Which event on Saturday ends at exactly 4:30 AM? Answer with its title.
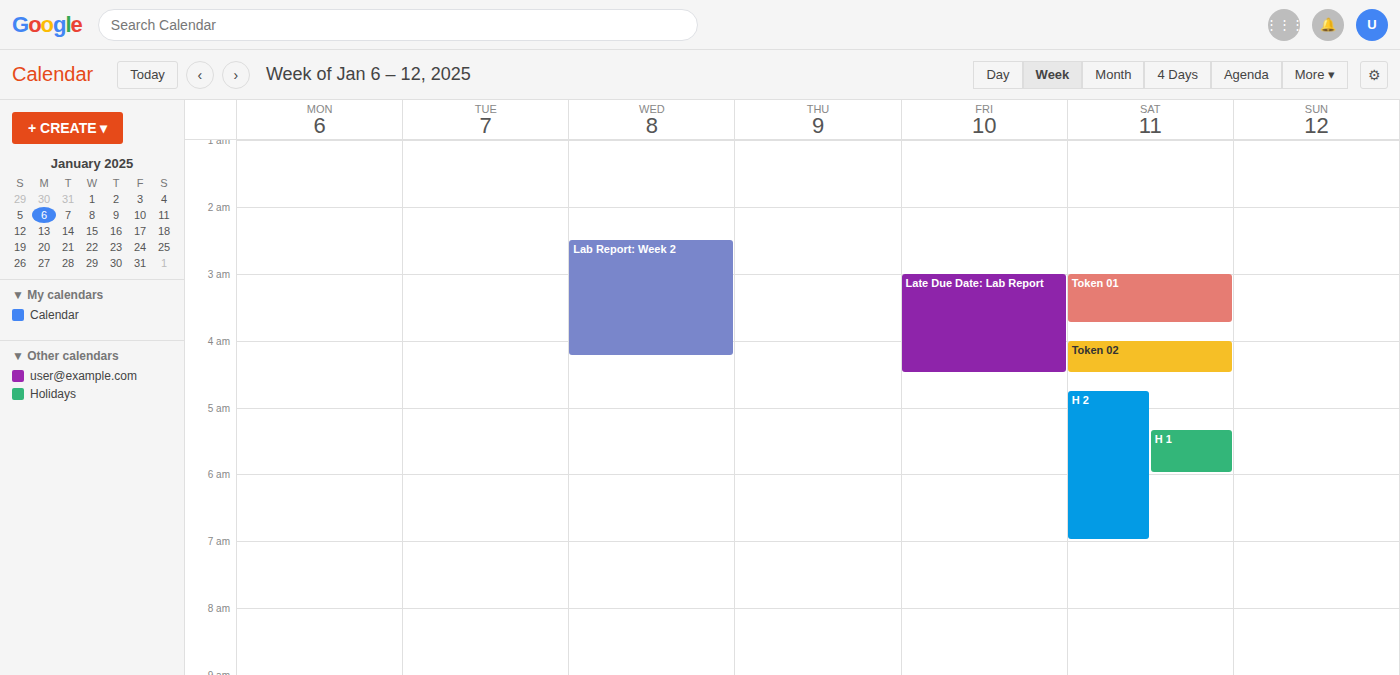
"Token 02"